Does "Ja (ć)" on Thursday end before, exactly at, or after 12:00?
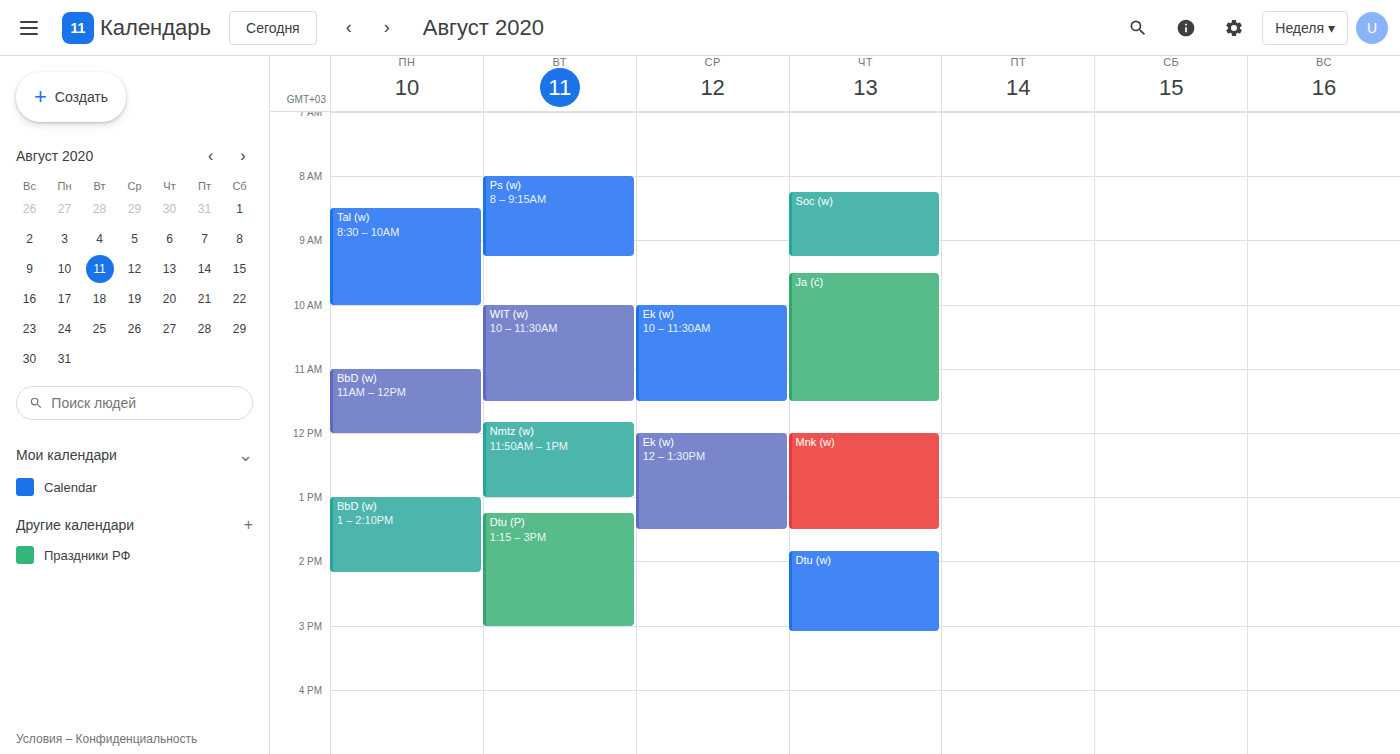
11:30 -- before 12:00, 30 minutes above the 12:00 line.